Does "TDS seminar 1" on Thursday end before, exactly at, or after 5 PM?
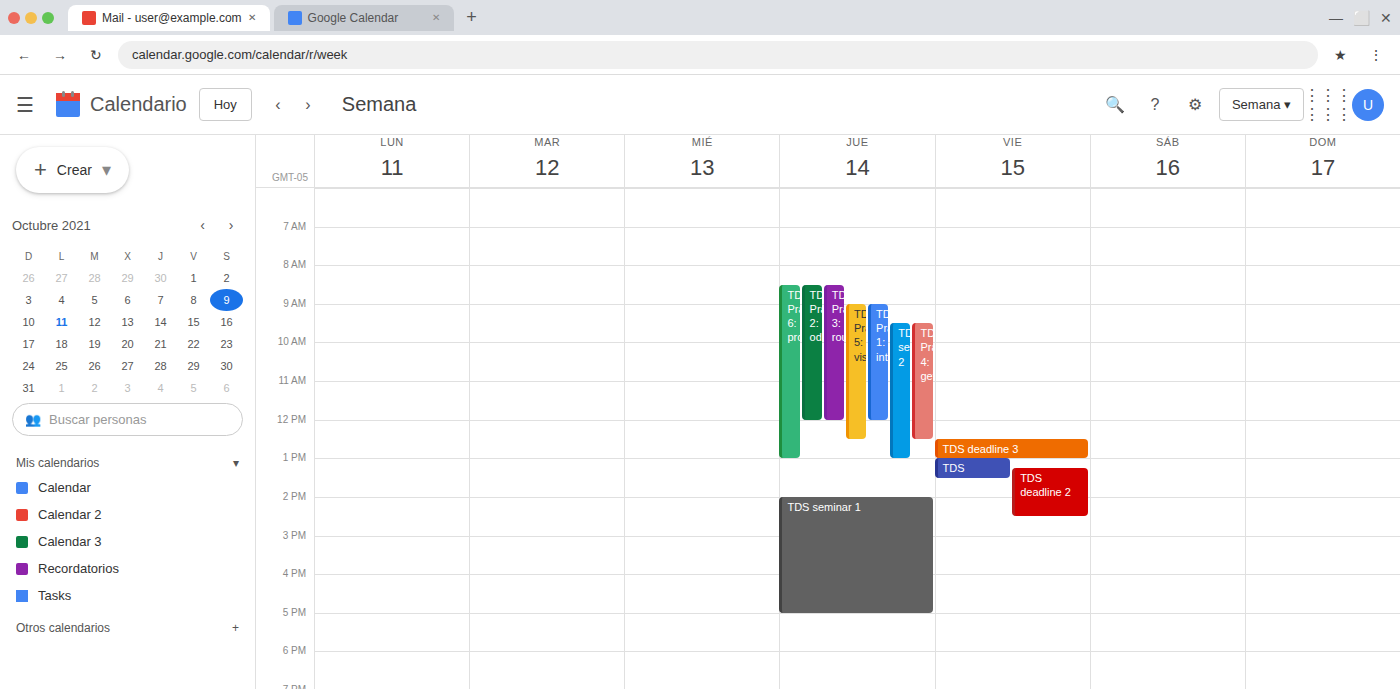
5:00 PM -- exactly at 5 PM, on the 5 PM line.